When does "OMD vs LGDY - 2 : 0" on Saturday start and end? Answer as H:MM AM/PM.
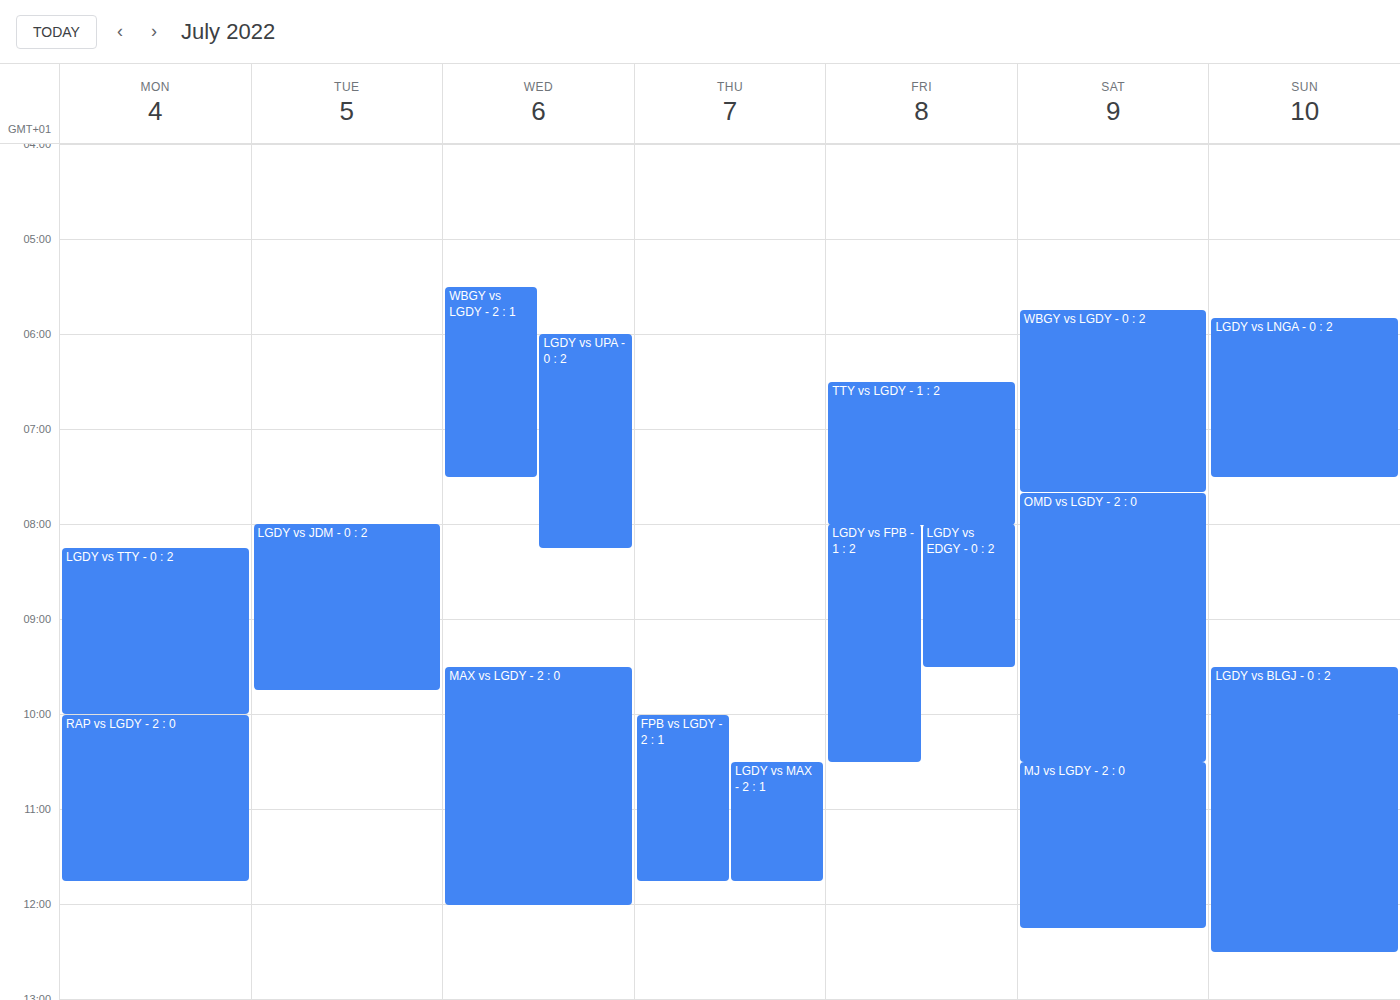
7:40 AM to 10:30 AM